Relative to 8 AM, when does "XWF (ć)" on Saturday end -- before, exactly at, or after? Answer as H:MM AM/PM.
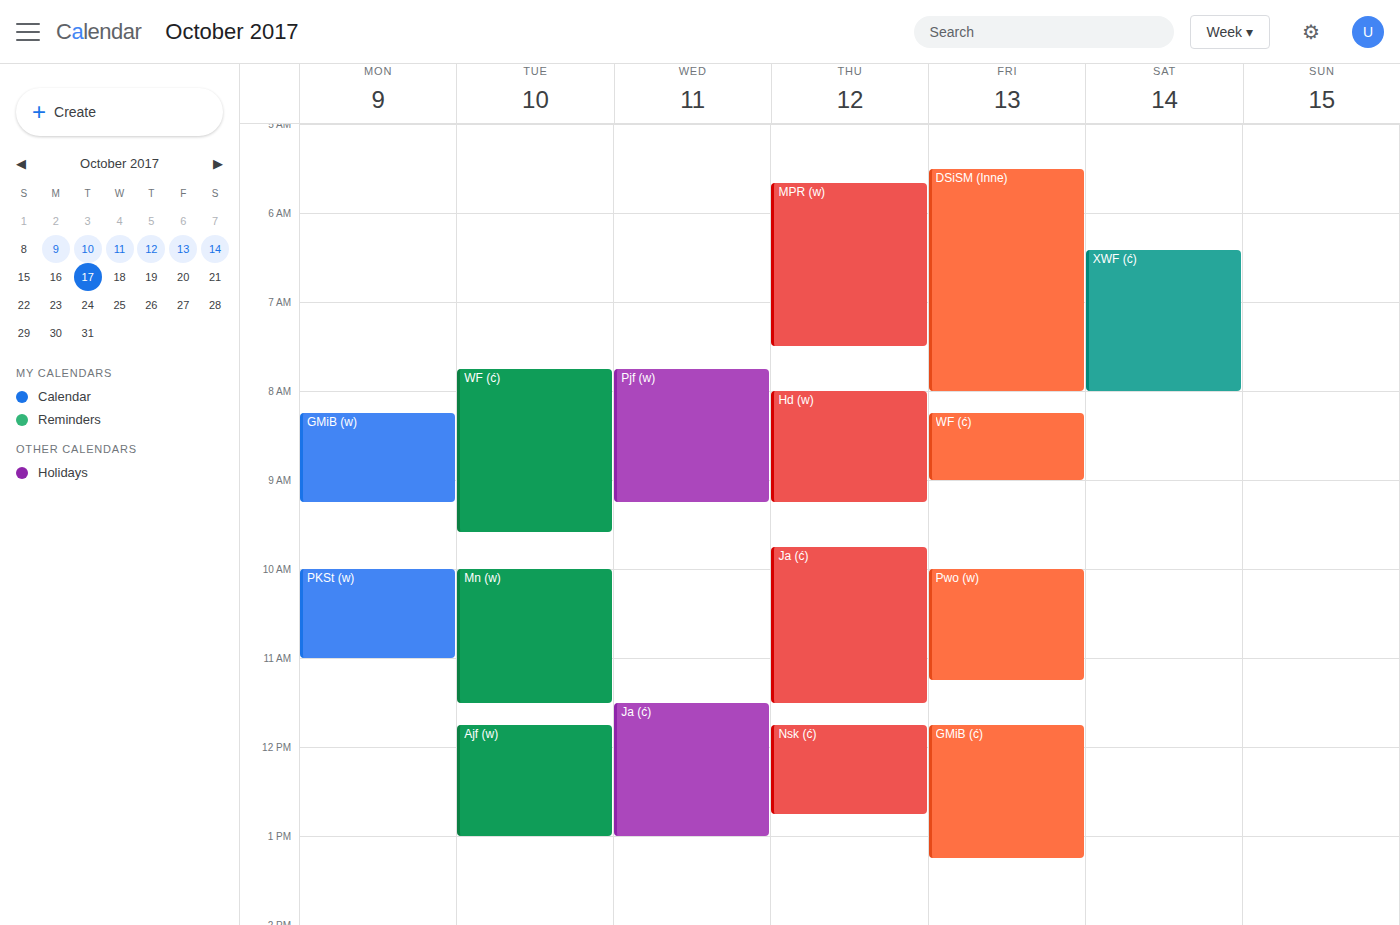
8:00 AM -- exactly at 8 AM, on the 8 AM line.